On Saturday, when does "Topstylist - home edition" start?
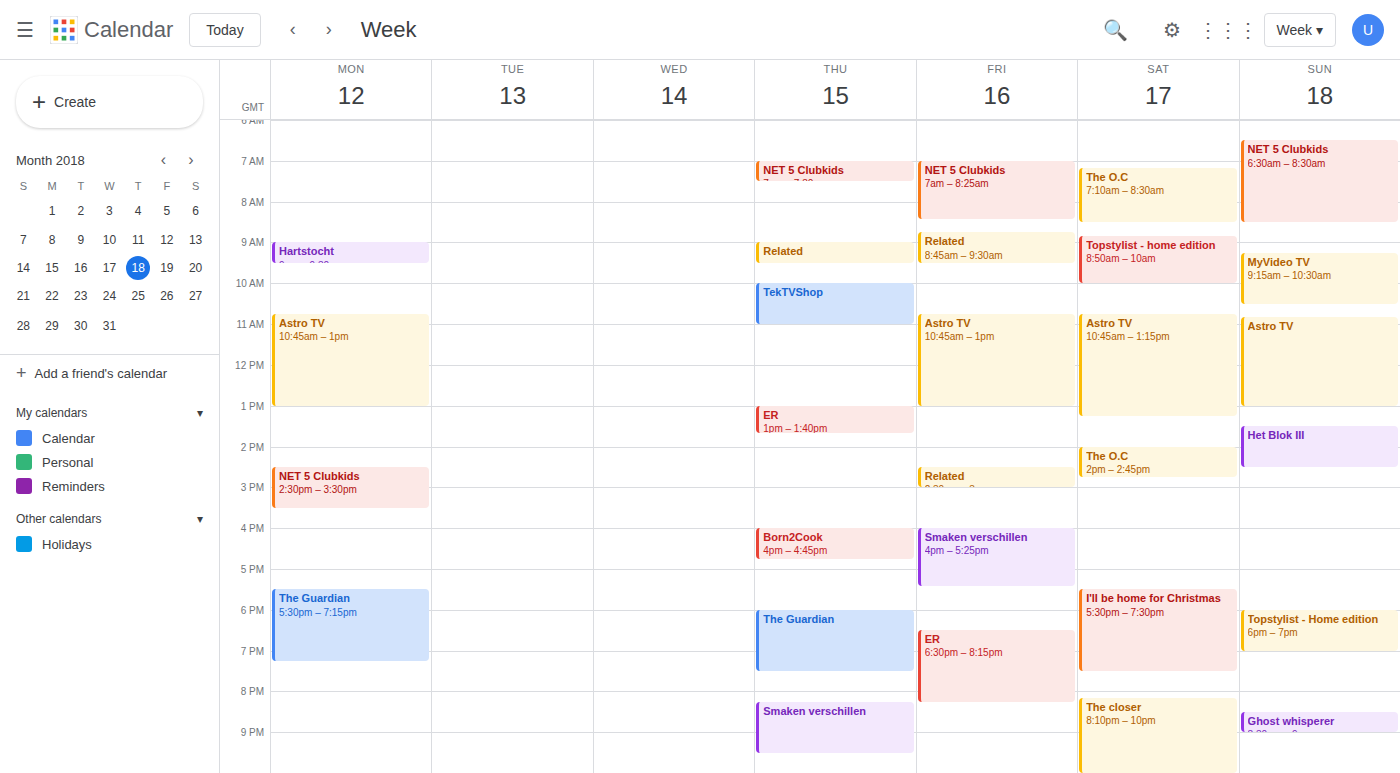
8:50 AM